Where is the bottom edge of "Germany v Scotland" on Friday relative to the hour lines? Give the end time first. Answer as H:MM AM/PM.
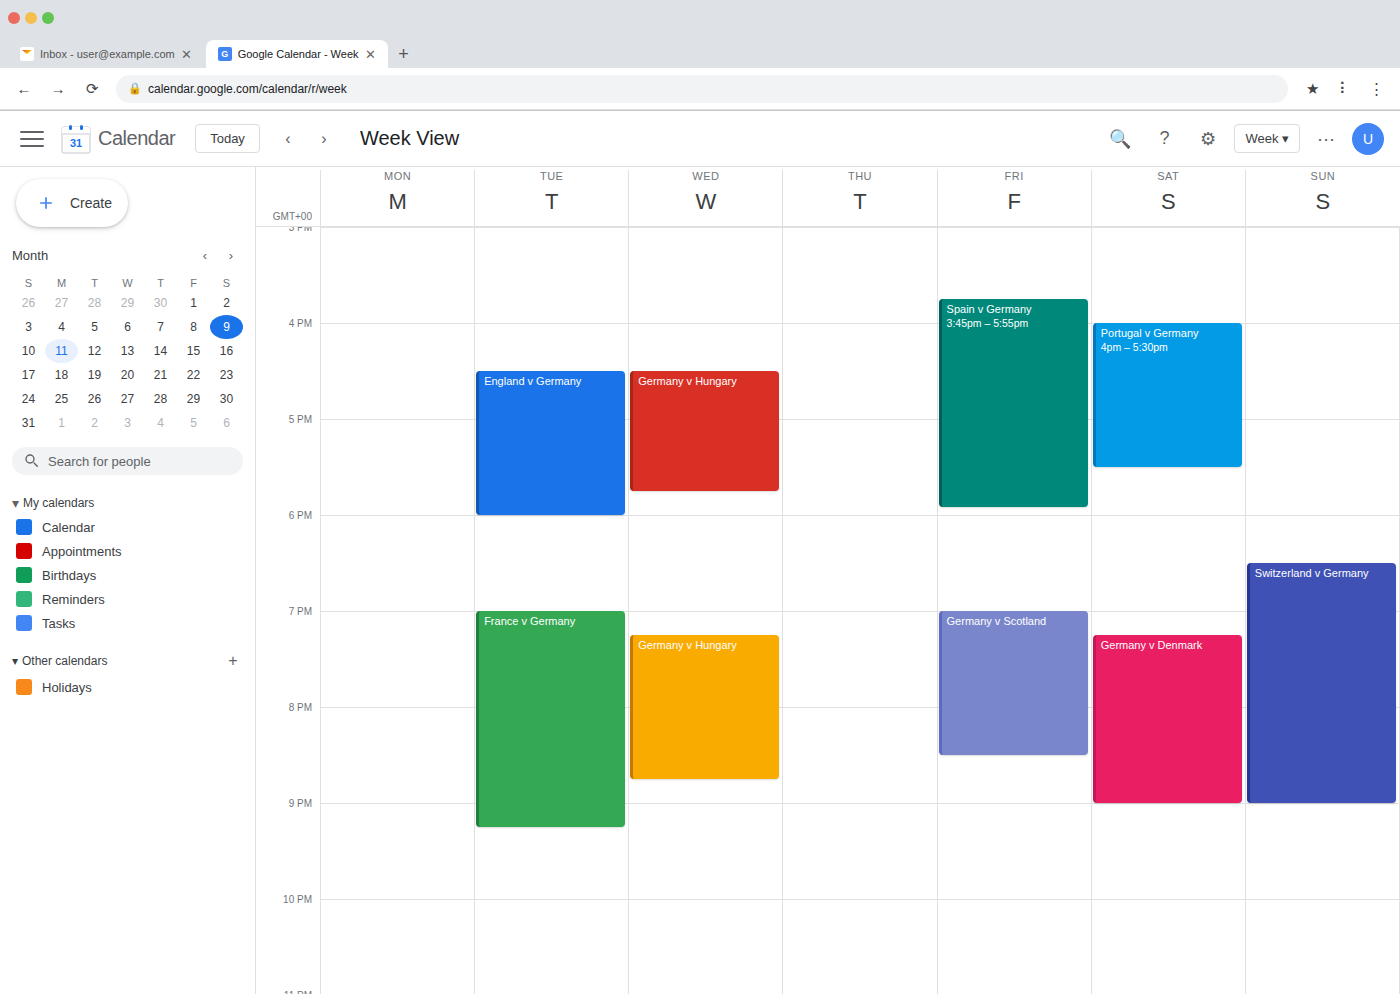
8:30 PM -- halfway between the 8 PM and 9 PM lines.